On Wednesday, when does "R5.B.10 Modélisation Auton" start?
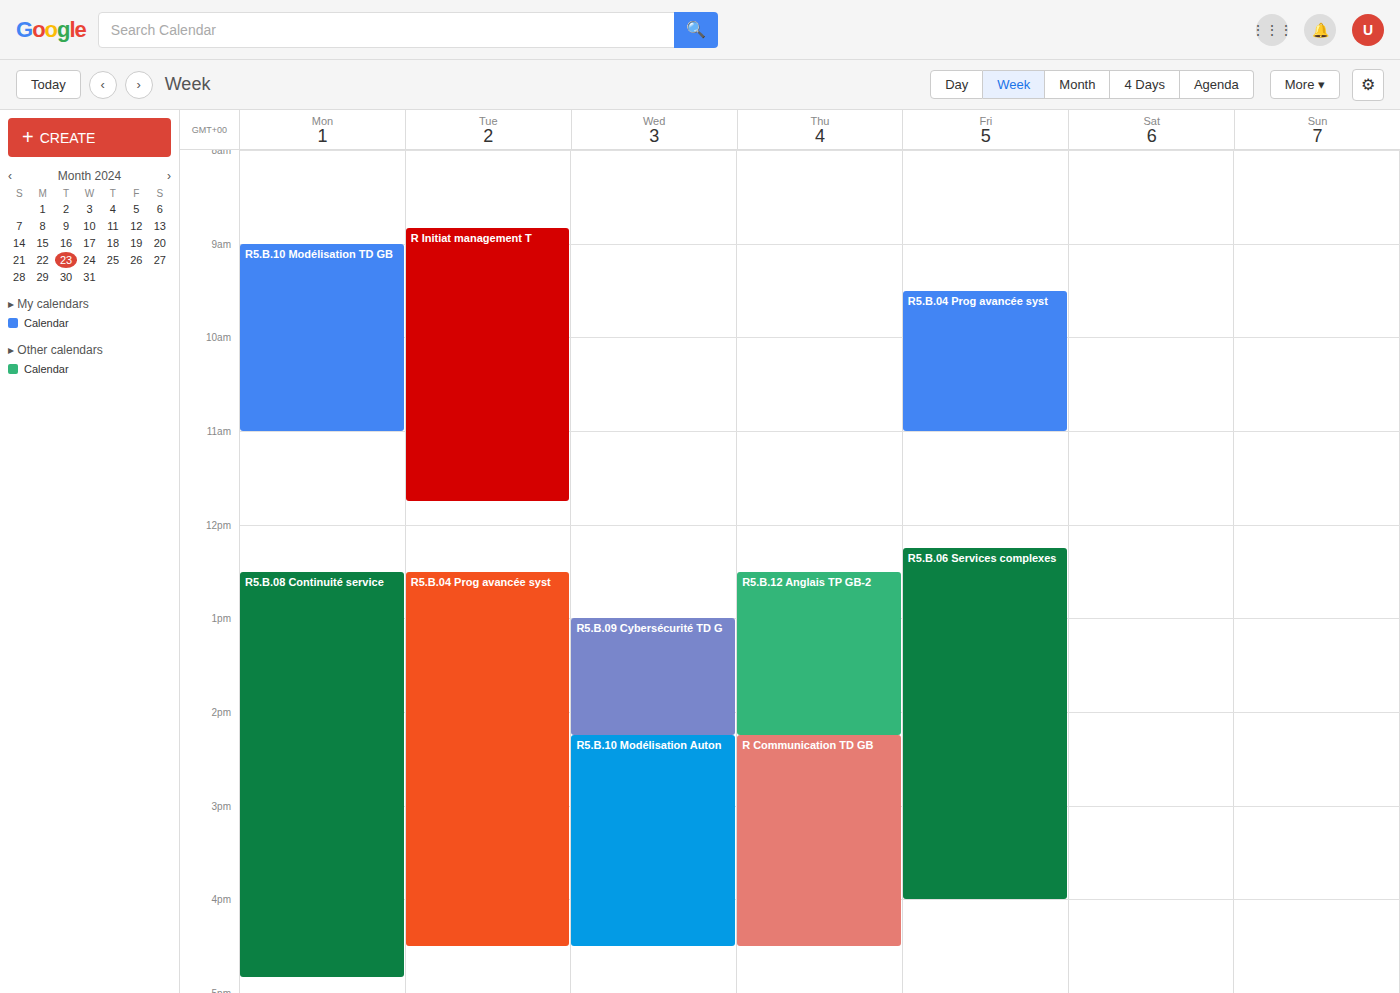
2:15 PM